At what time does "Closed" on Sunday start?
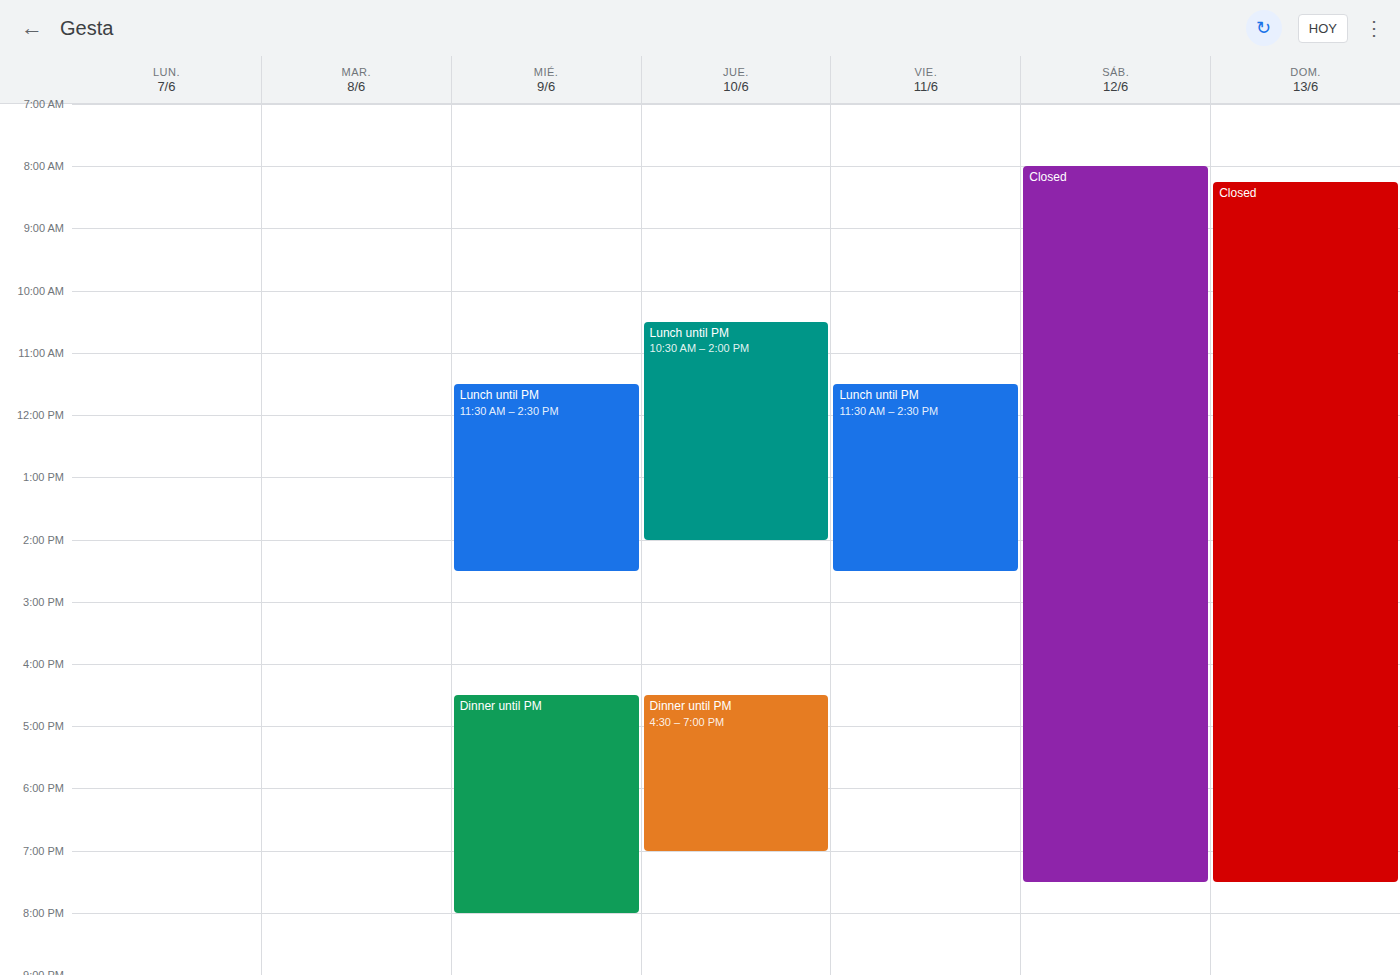
8:15 AM